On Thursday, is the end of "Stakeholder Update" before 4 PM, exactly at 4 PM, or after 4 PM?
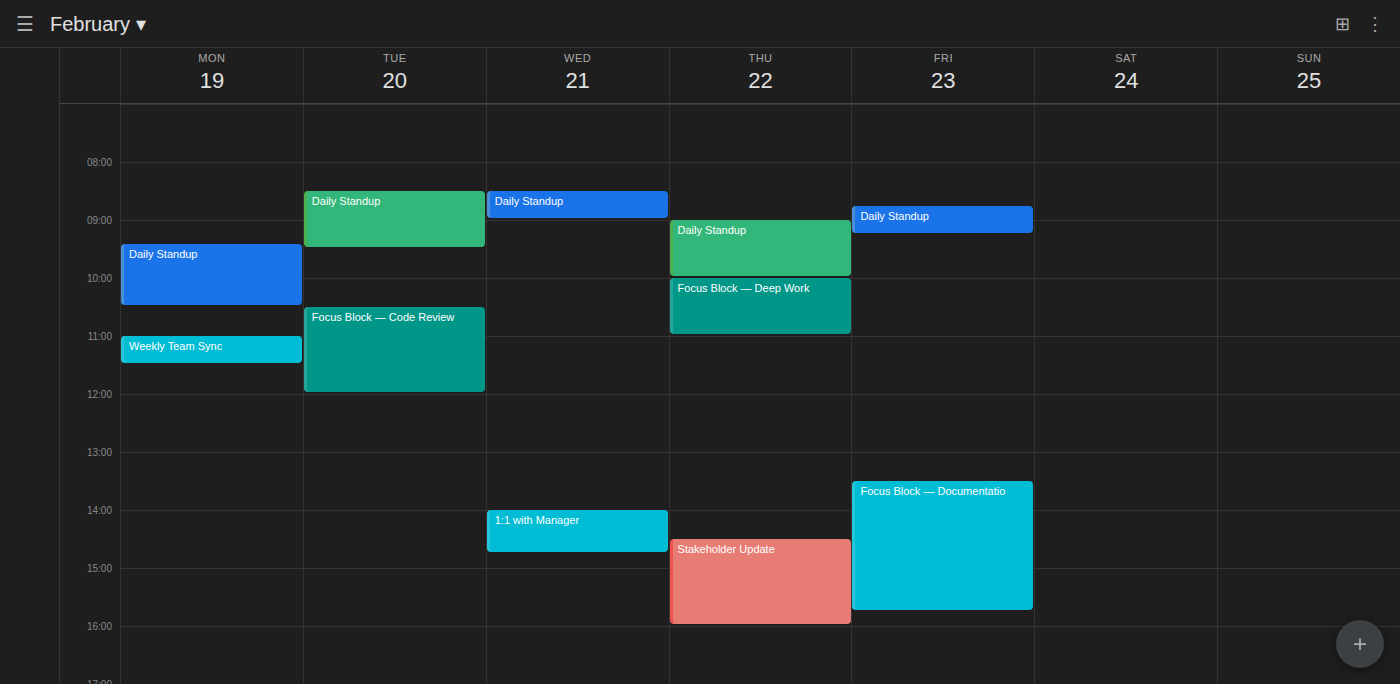
4:00 PM -- exactly at 4 PM, on the 4 PM line.